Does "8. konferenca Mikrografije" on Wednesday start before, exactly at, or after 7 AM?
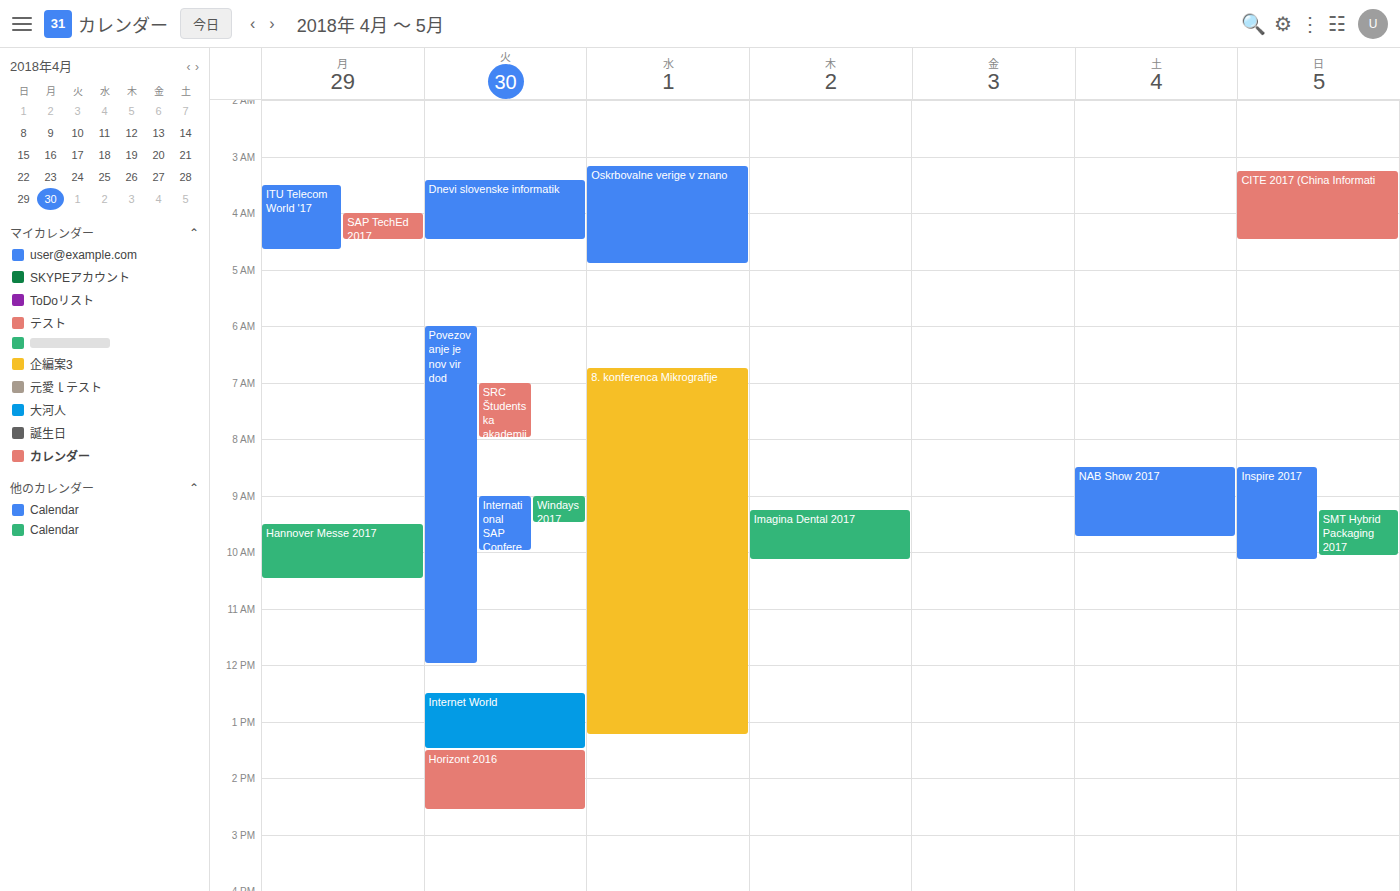
6:45 AM -- before 7 AM, 15 minutes above the 7 AM line.